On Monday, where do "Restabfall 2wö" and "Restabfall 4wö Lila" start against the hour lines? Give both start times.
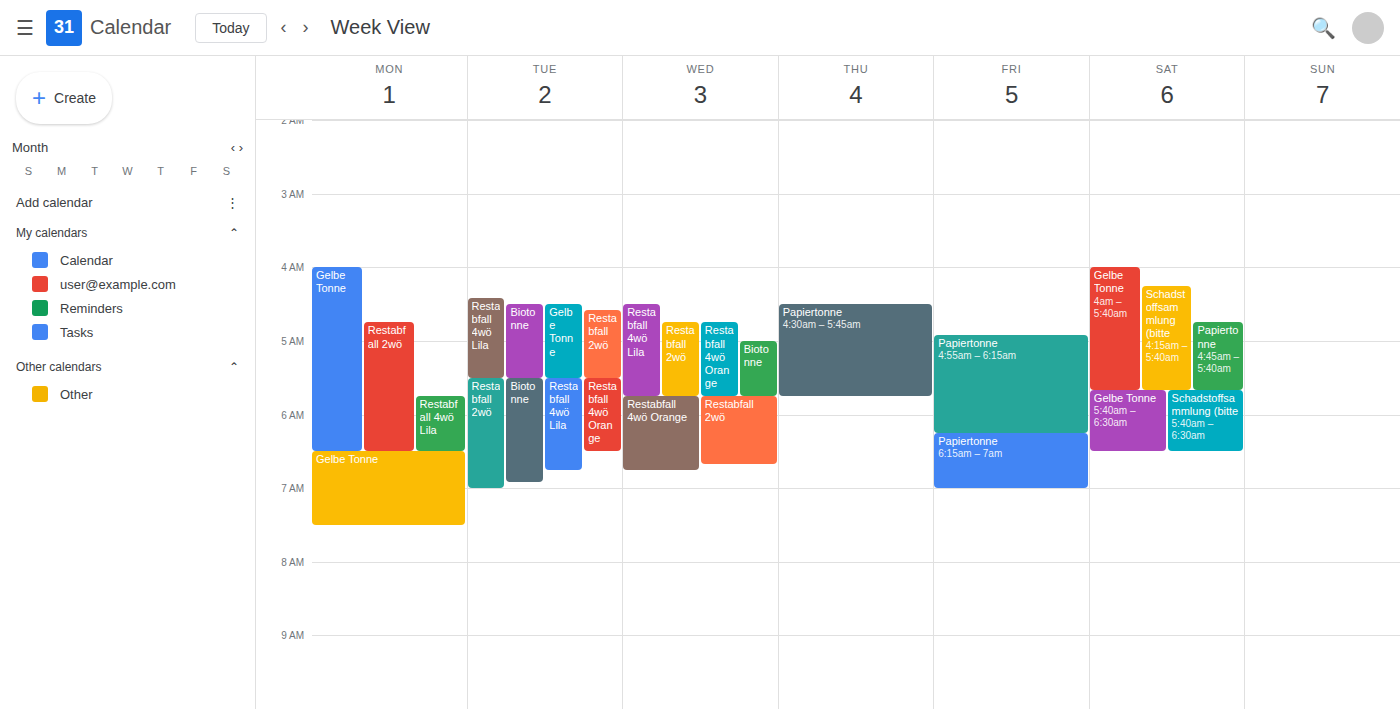
"Restabfall 2wö": 4:45 AM, neither: three quarters of the way from the 4 AM line to the 5 AM line. "Restabfall 4wö Lila": 5:45 AM, neither: three quarters of the way from the 5 AM line to the 6 AM line.